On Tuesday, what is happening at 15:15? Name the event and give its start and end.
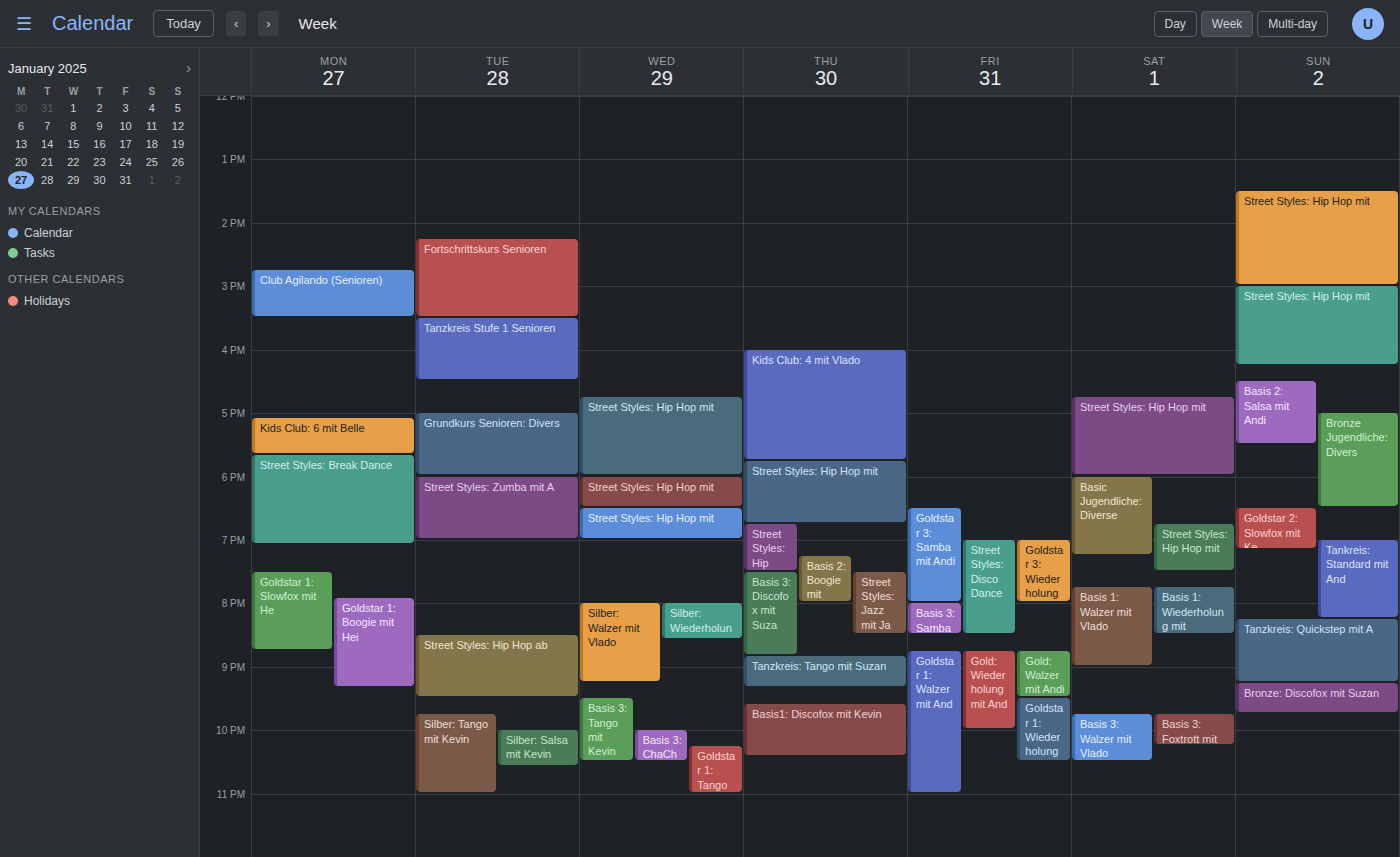
"Fortschrittskurs Senioren", 14:15 to 15:30